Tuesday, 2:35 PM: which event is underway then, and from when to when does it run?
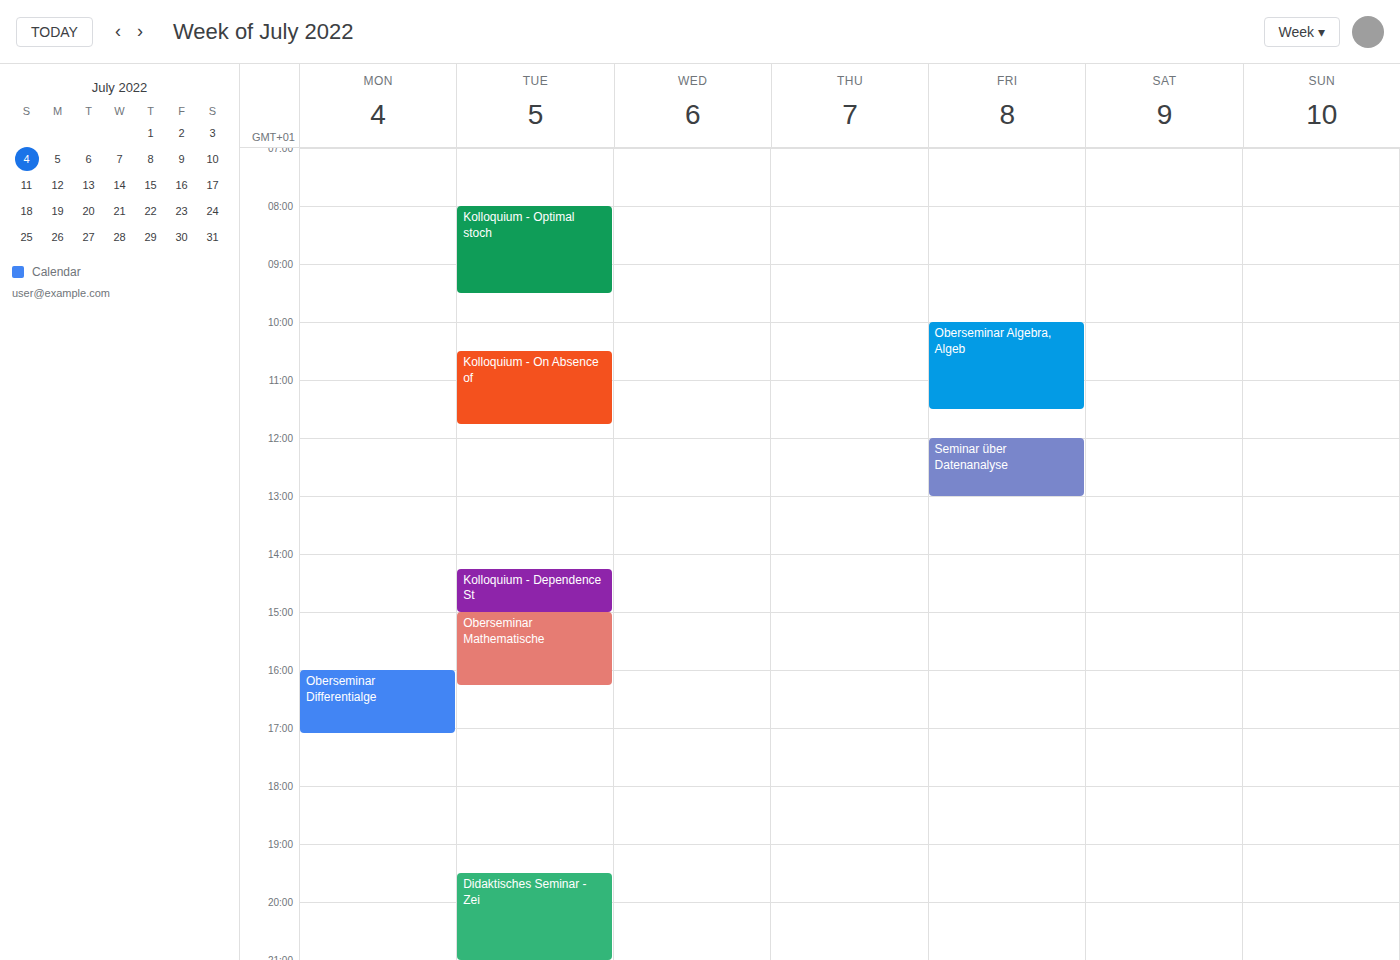
"Kolloquium - Dependence St", 2:15 PM to 3:00 PM